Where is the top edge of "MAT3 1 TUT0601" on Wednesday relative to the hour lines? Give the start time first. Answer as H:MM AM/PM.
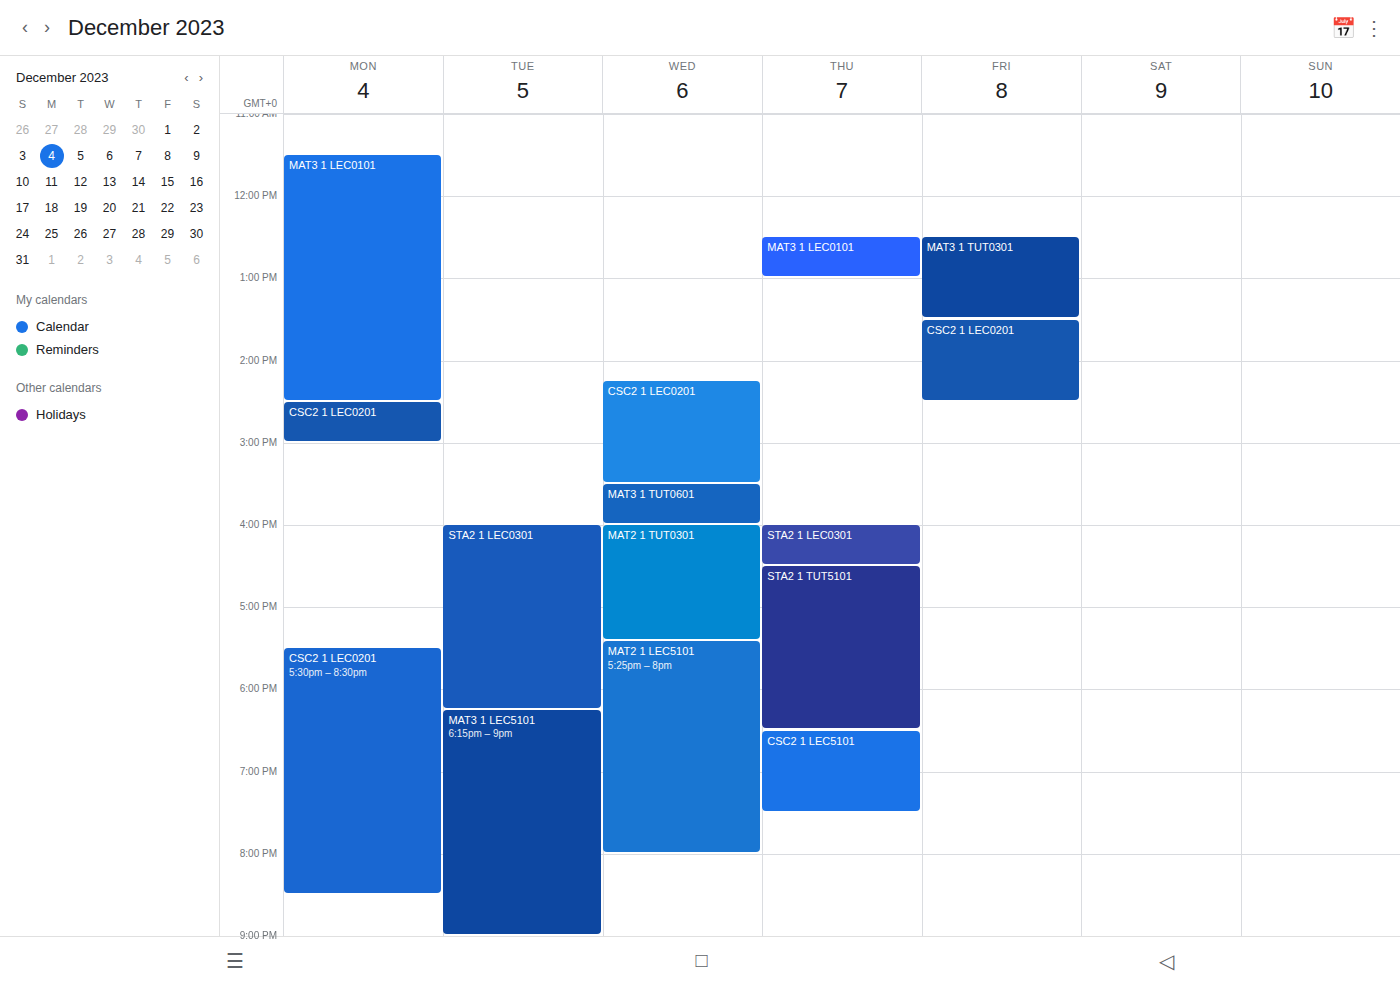
3:30 PM -- halfway between the 3 PM and 4 PM lines.